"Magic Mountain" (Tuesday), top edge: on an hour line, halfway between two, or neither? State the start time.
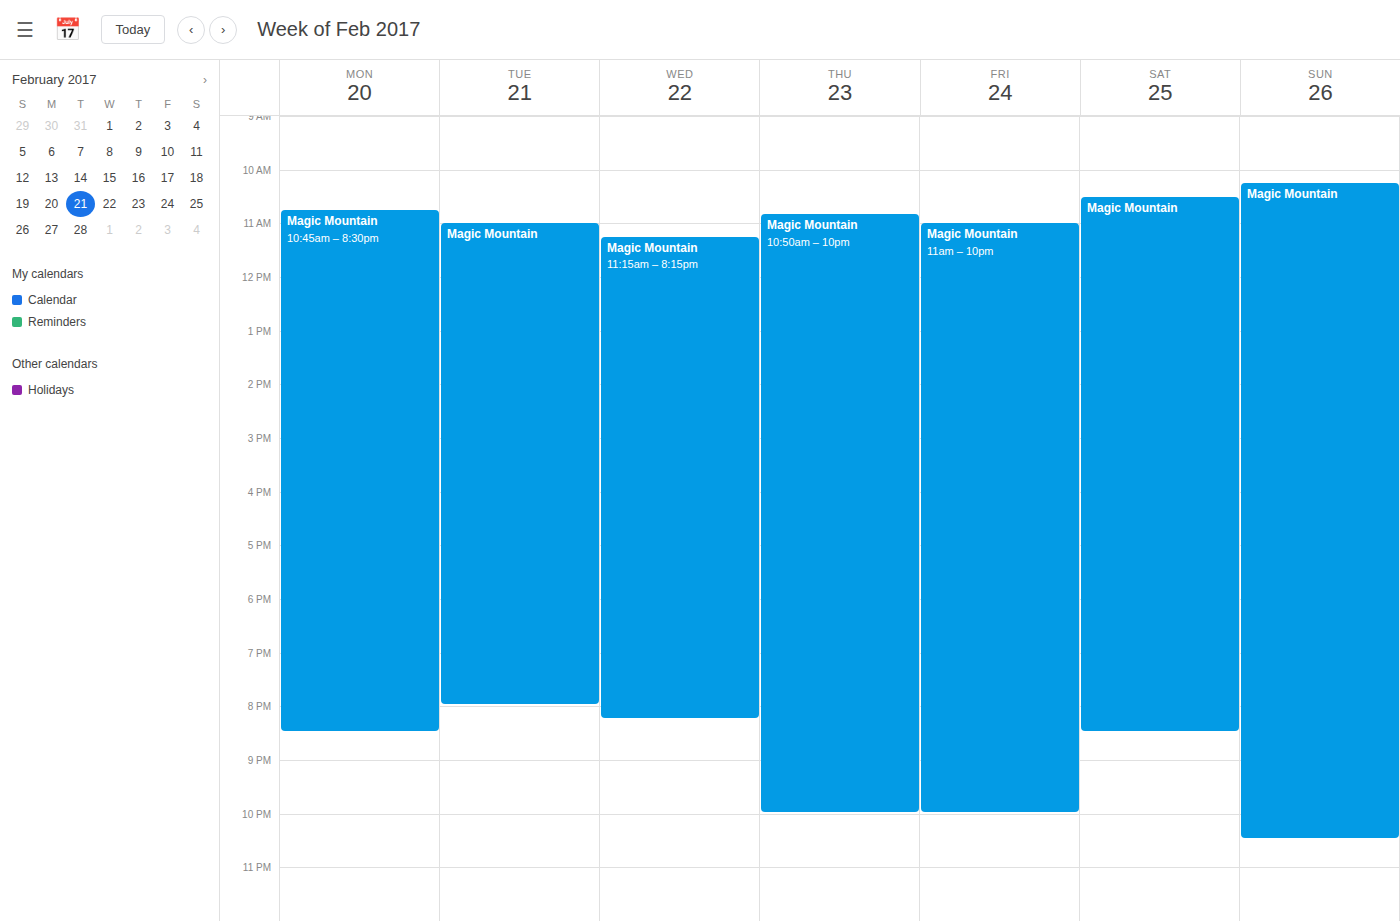
11:00 AM -- exactly on the 11 AM line.